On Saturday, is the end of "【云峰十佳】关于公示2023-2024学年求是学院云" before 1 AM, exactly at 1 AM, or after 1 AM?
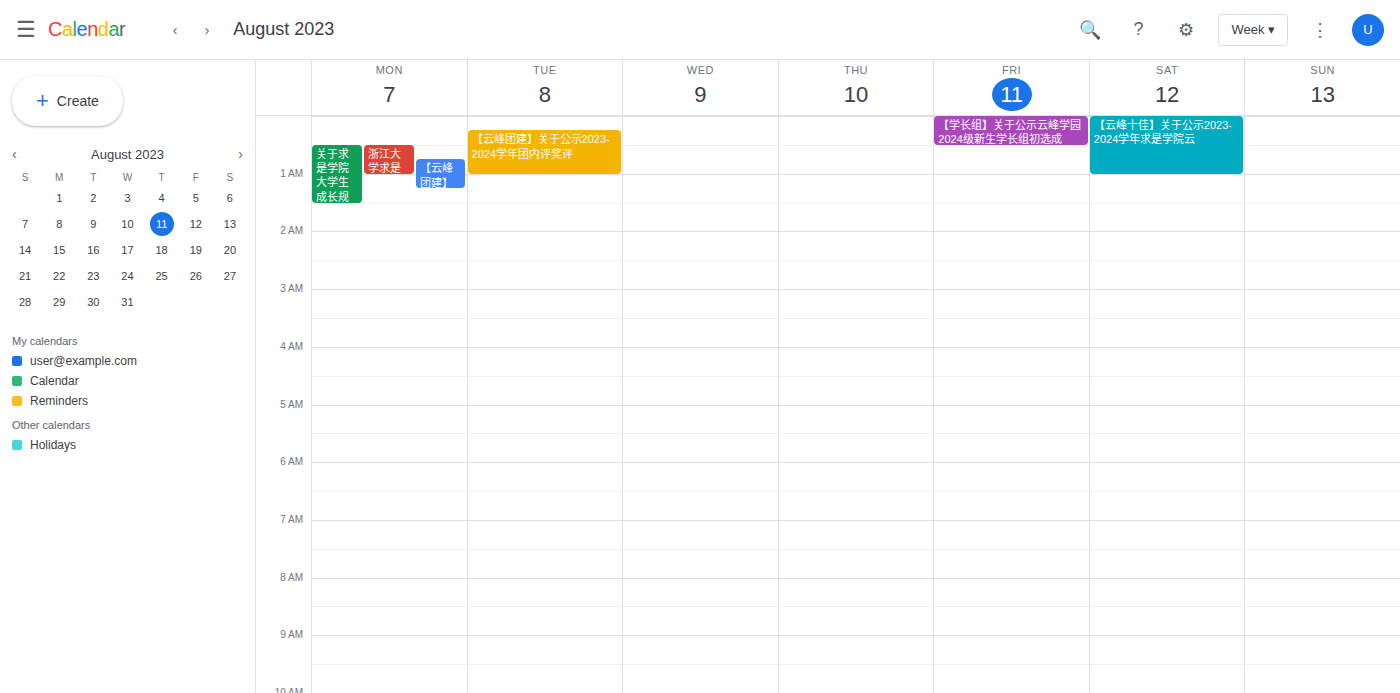
1:00 AM -- exactly at 1 AM, on the 1 AM line.